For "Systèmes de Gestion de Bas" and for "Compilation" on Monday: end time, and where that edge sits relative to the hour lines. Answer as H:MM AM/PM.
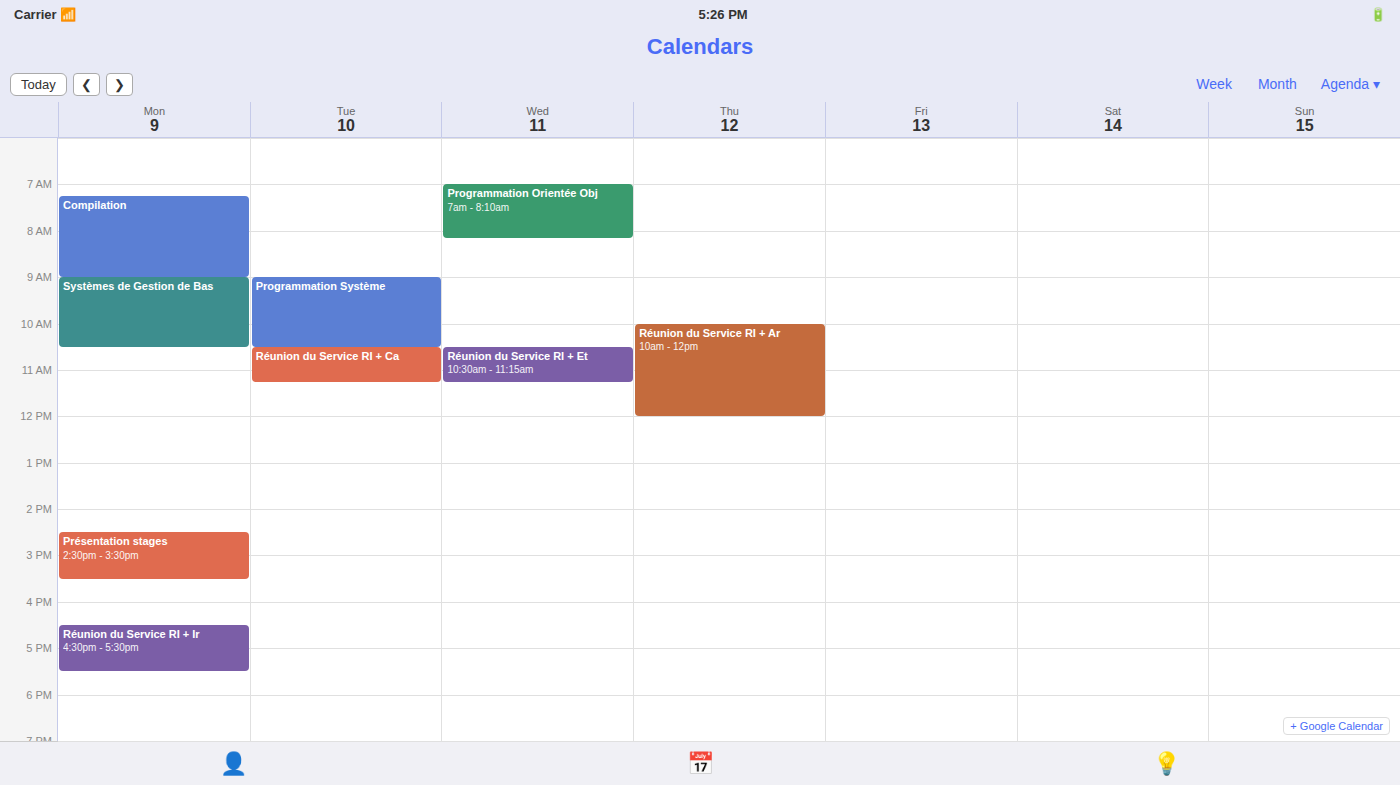
"Systèmes de Gestion de Bas": 10:30 AM, halfway between the 10 AM and 11 AM lines. "Compilation": 9:00 AM, exactly on the 9 AM line.